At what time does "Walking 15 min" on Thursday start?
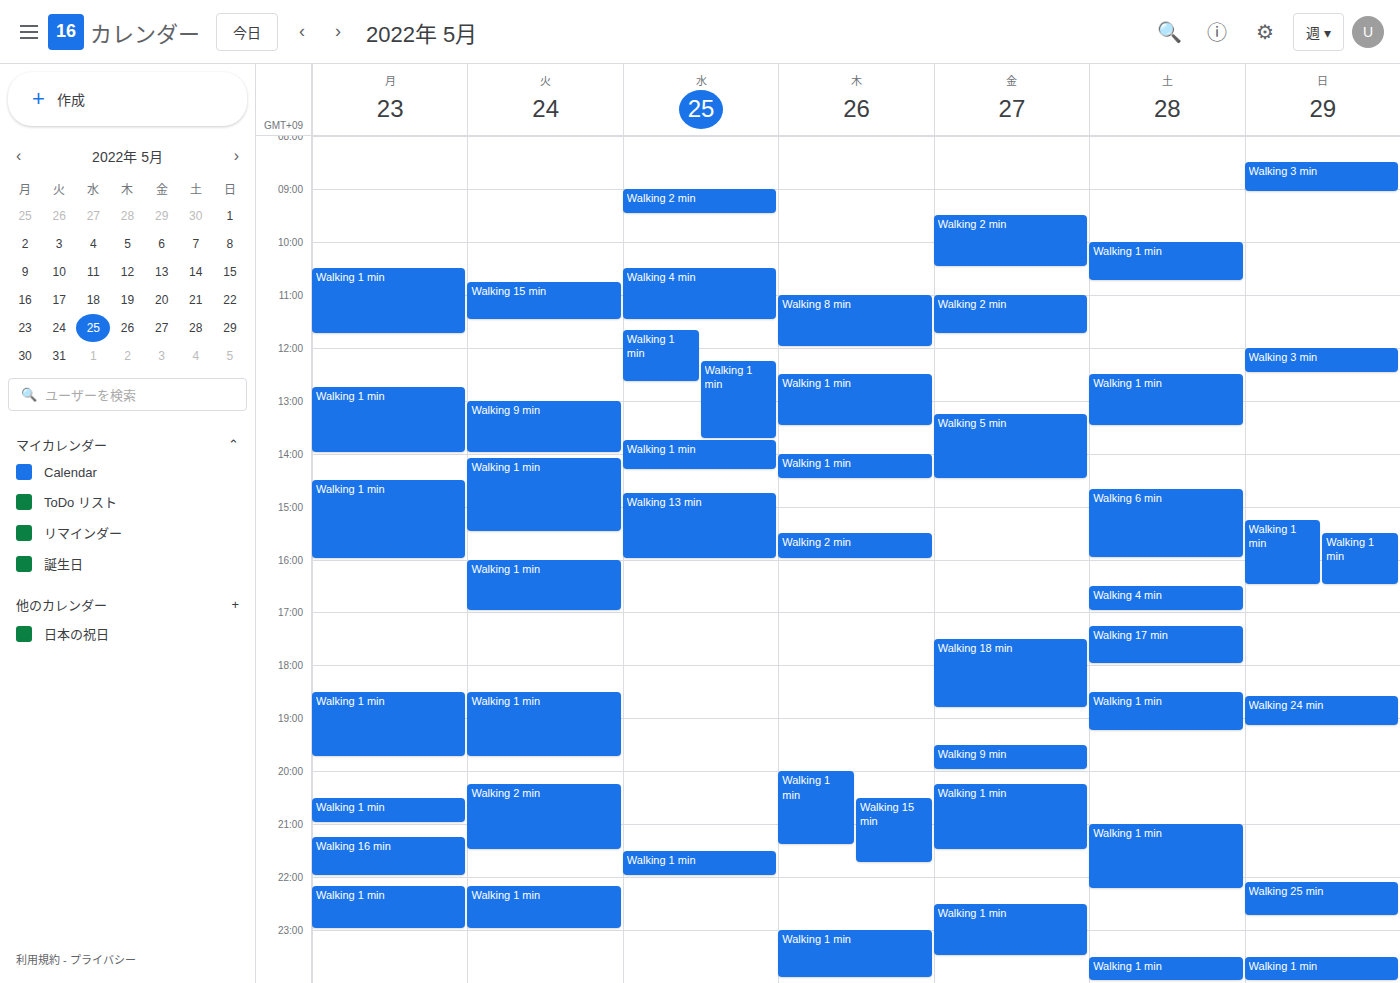
8:30 PM